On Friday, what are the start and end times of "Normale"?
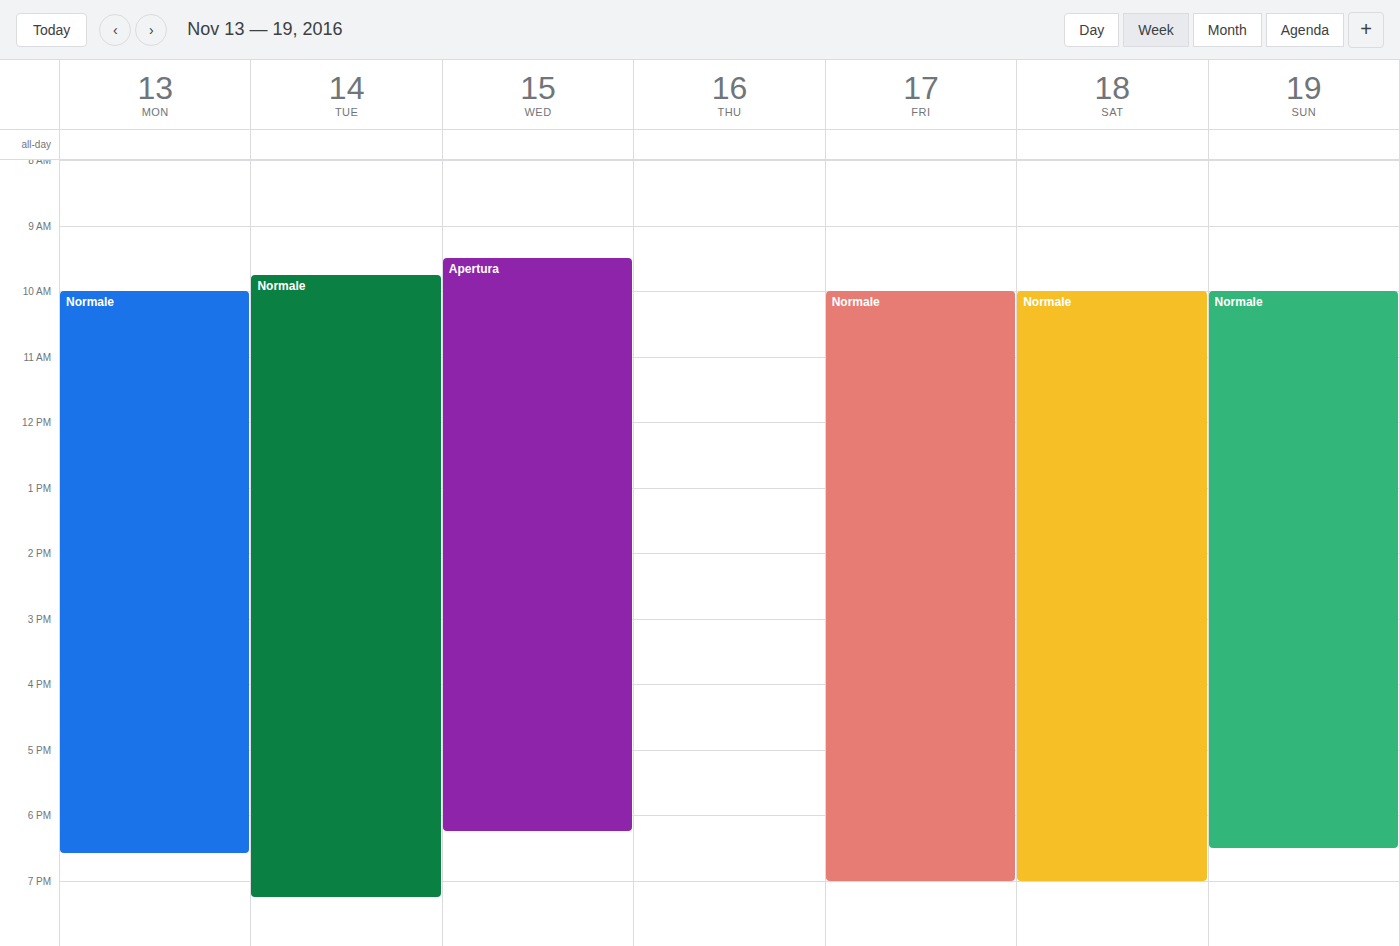
10:00 AM to 7:00 PM